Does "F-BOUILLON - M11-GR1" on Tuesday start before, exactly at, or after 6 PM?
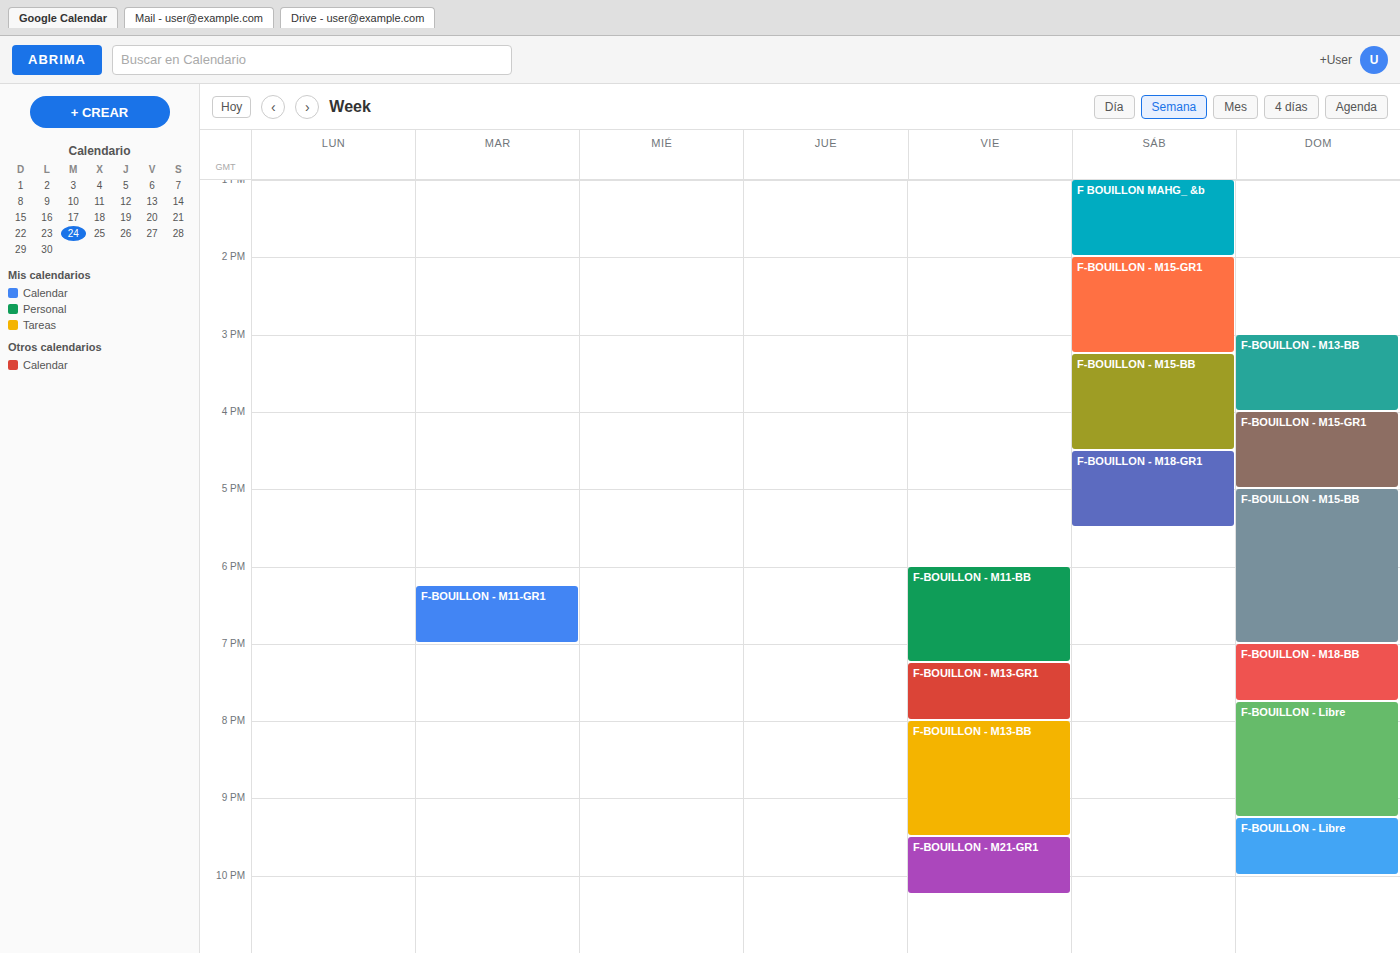
6:15 PM -- after 6 PM, 15 minutes below the 6 PM line.